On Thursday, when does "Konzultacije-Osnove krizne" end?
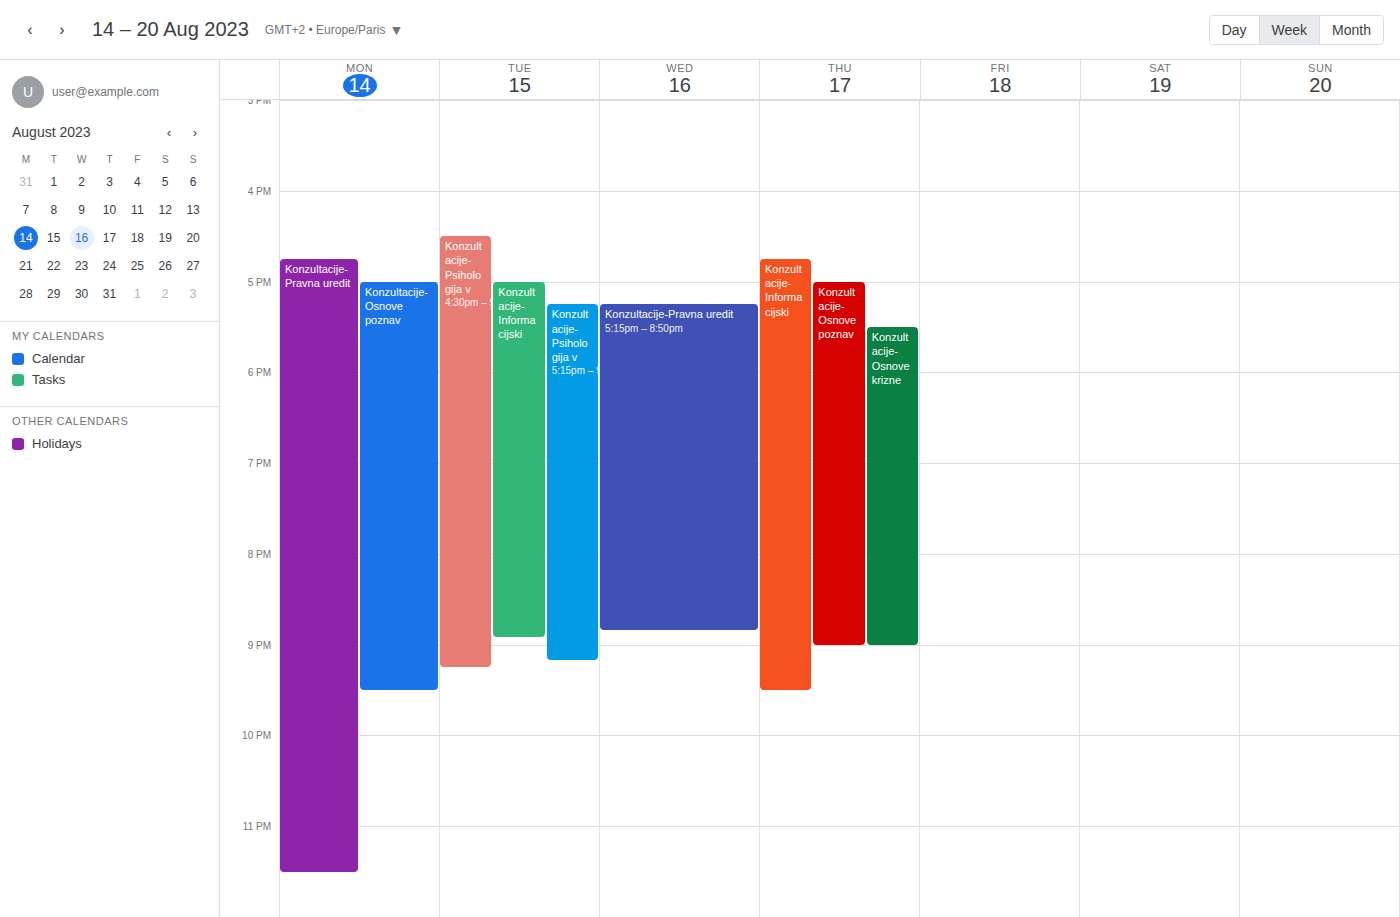
9:00 PM